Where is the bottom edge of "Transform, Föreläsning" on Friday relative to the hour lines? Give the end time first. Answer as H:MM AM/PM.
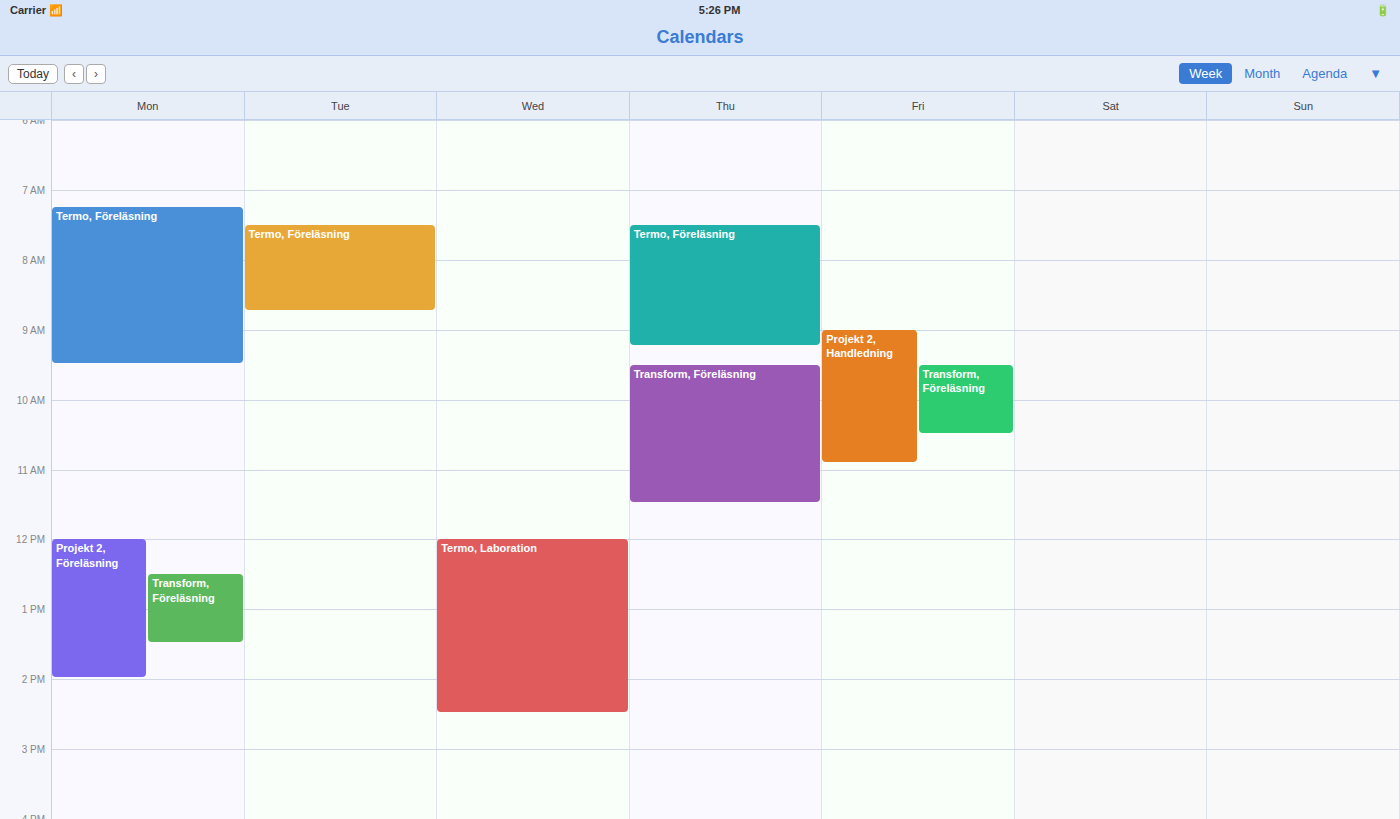
10:30 AM -- halfway between the 10 AM and 11 AM lines.